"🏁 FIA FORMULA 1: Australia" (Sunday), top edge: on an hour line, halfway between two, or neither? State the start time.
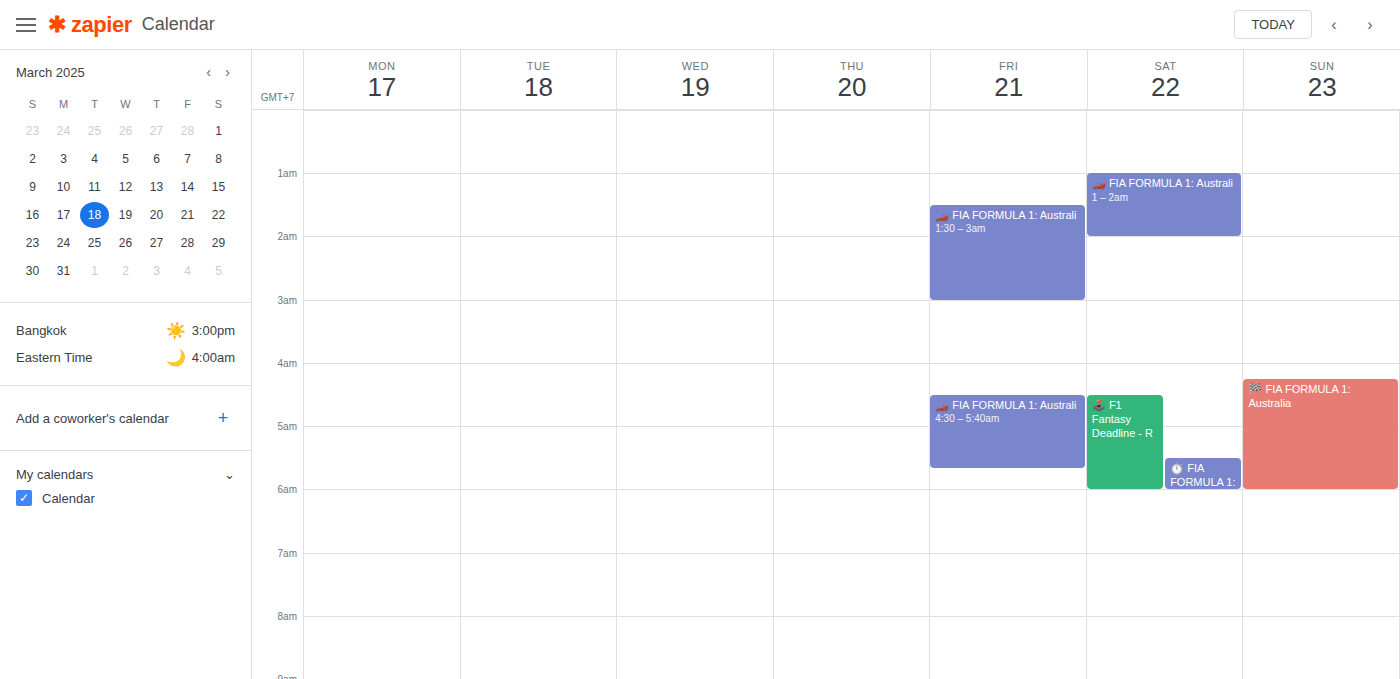
4:15 AM -- neither: a quarter of the way from the 4 AM line to the 5 AM line.